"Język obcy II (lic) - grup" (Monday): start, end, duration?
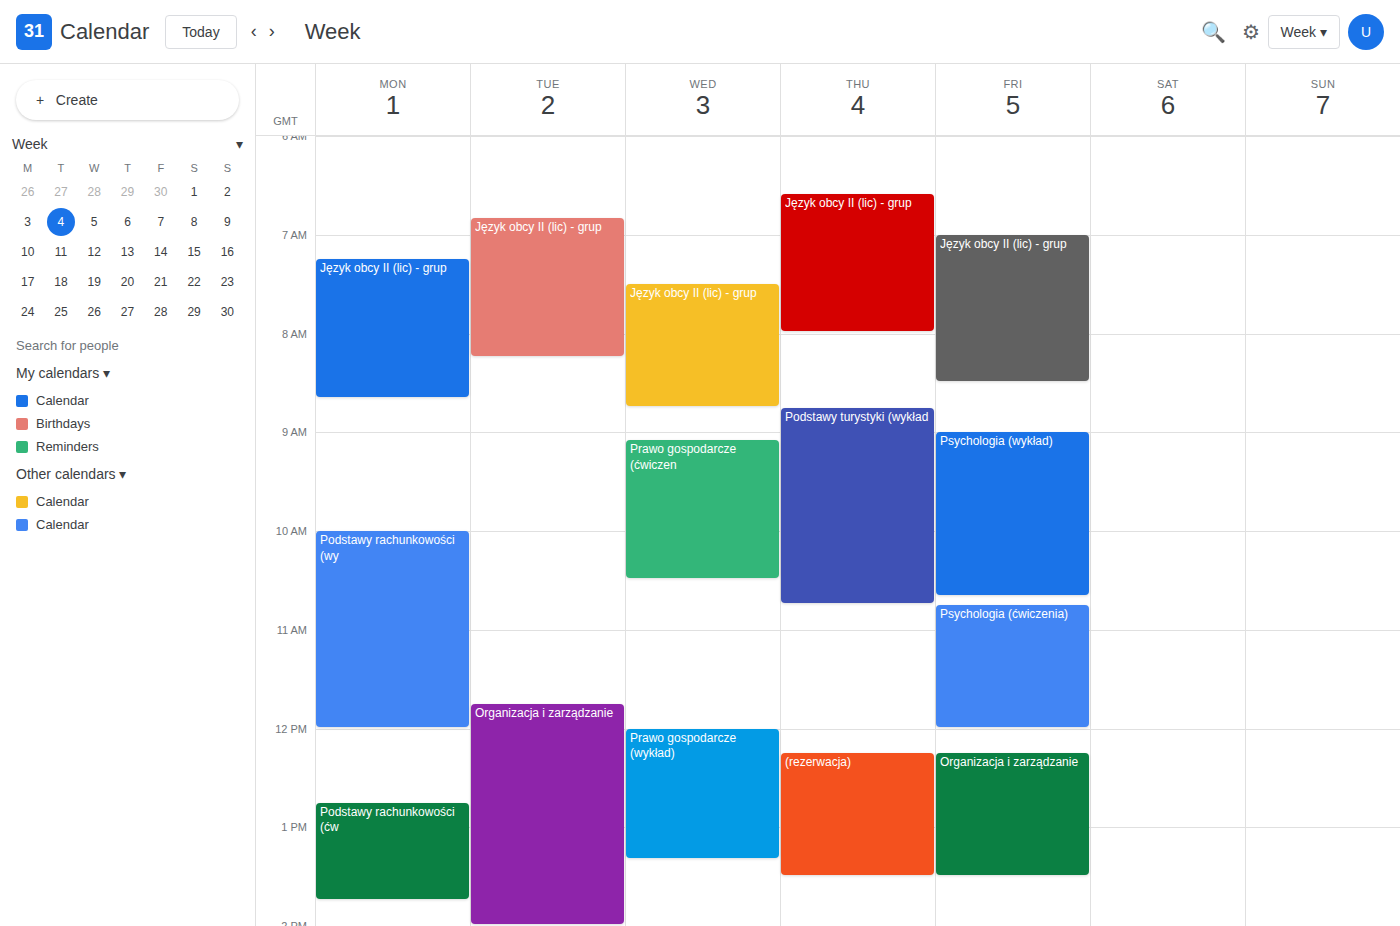
7:15 AM to 8:40 AM, 1 hour 25 minutes